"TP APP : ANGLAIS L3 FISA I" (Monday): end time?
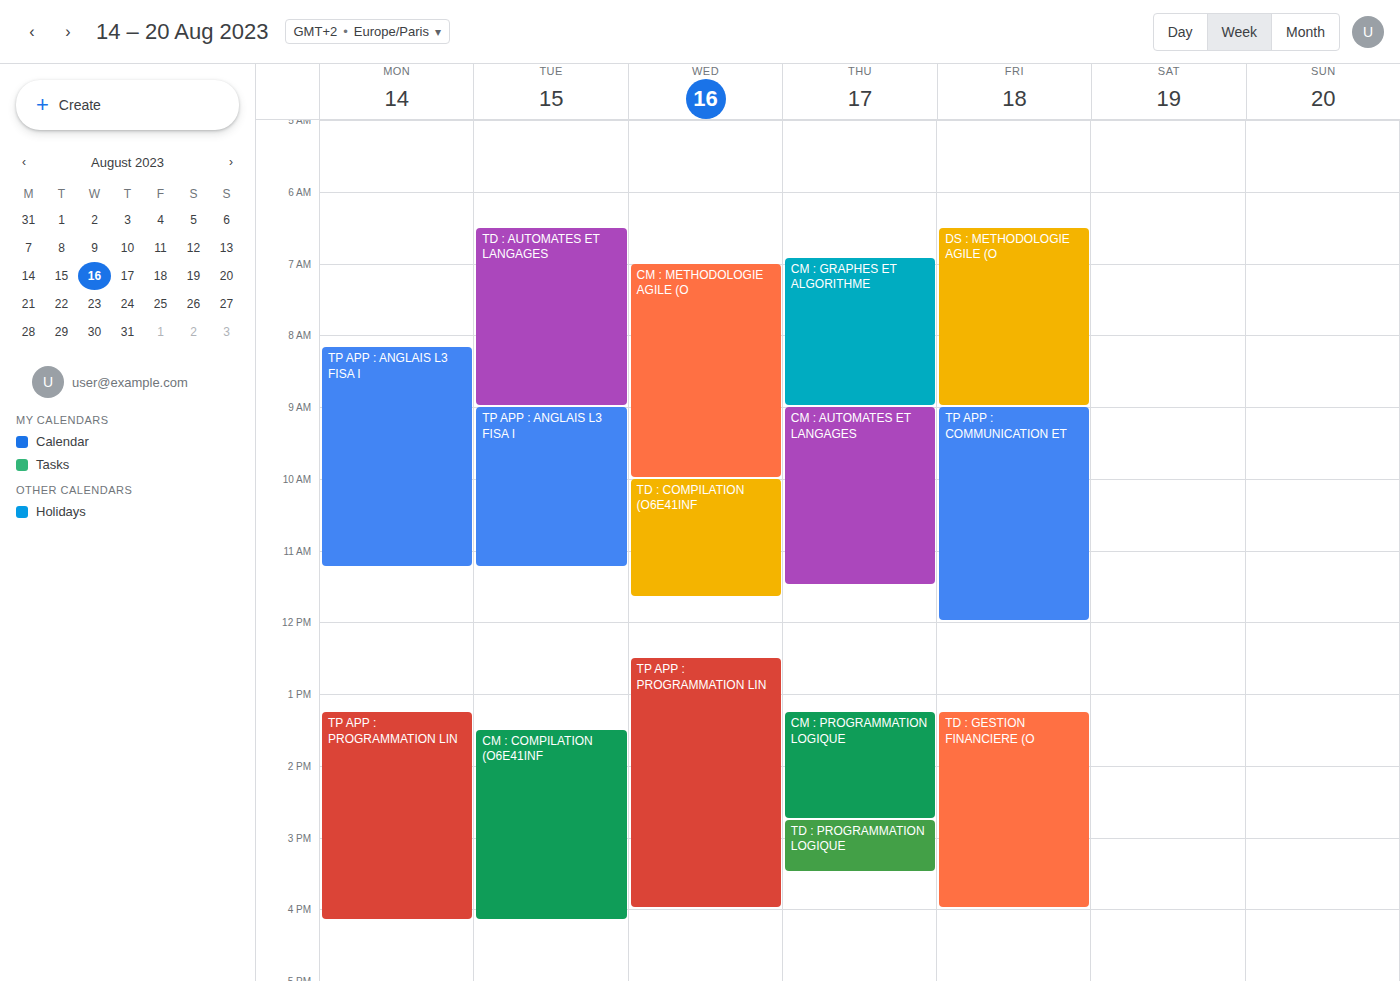
11:15 AM